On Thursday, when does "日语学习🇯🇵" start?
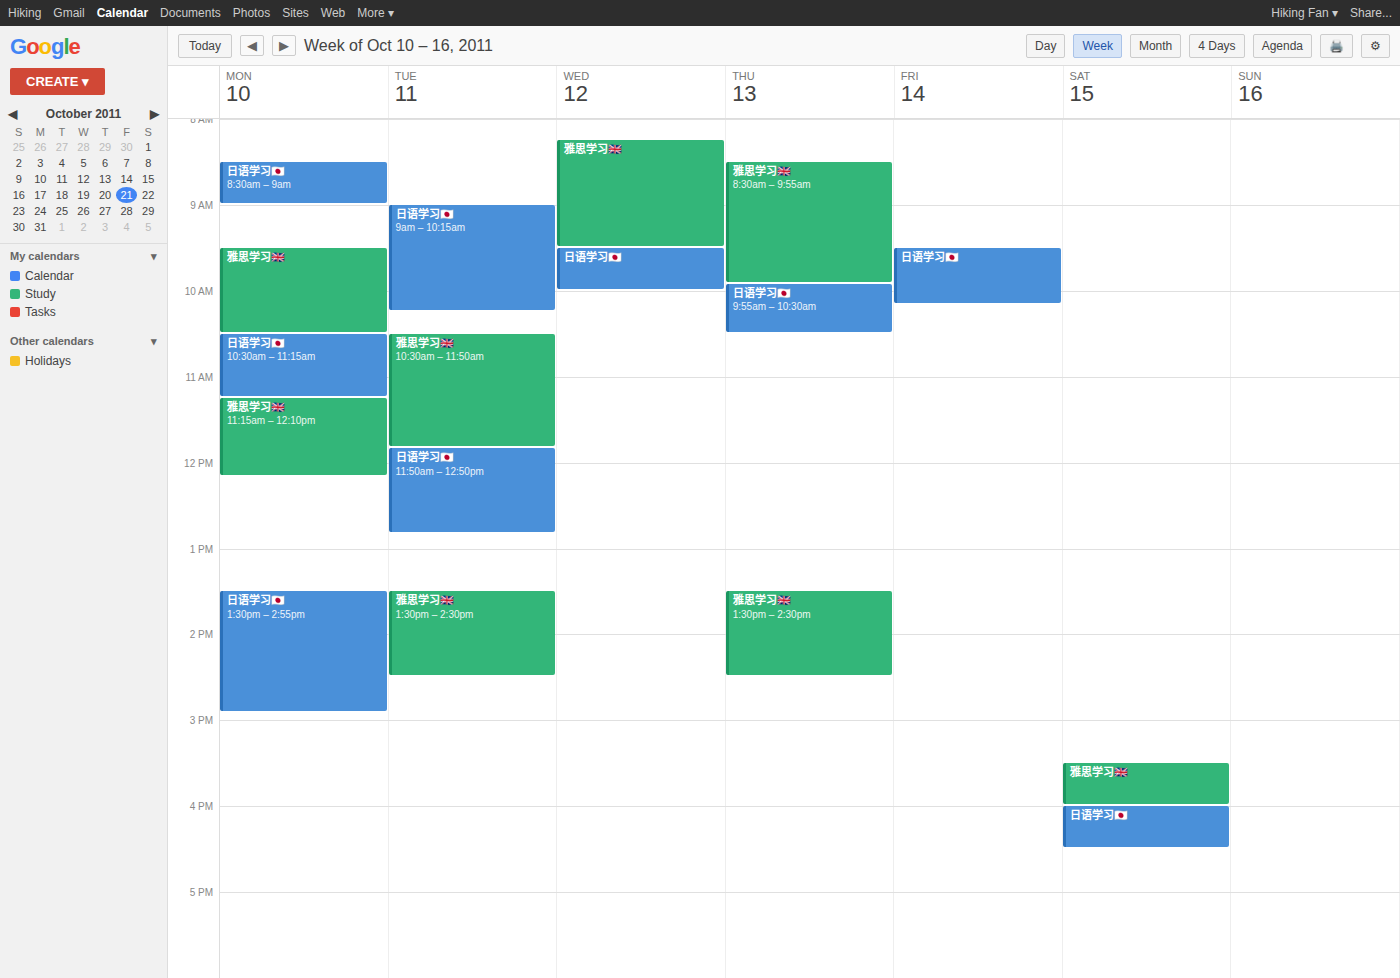
9:55 AM